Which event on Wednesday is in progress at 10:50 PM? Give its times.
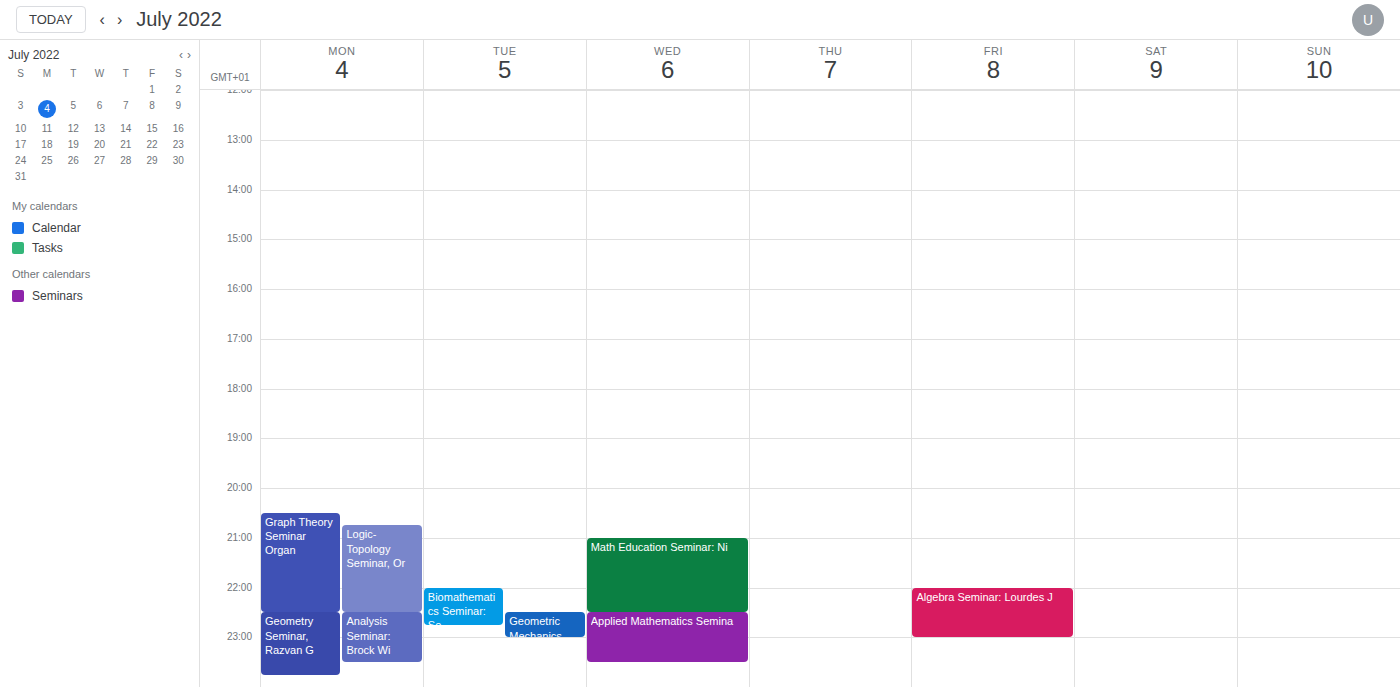
"Applied Mathematics Semina", 10:30 PM to 11:30 PM